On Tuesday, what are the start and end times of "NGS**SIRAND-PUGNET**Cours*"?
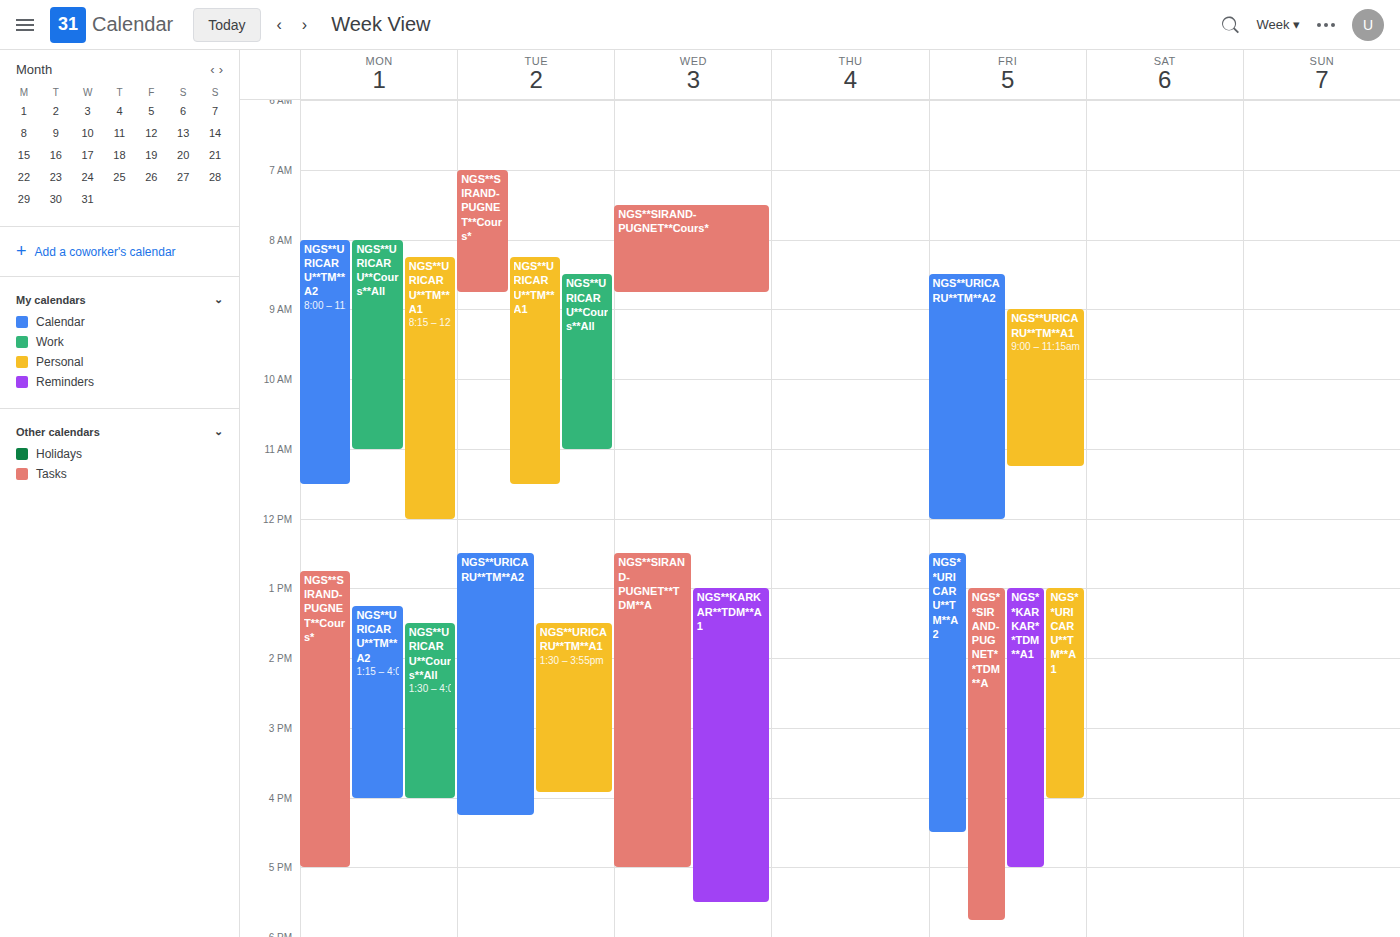
7:00 AM to 8:45 AM